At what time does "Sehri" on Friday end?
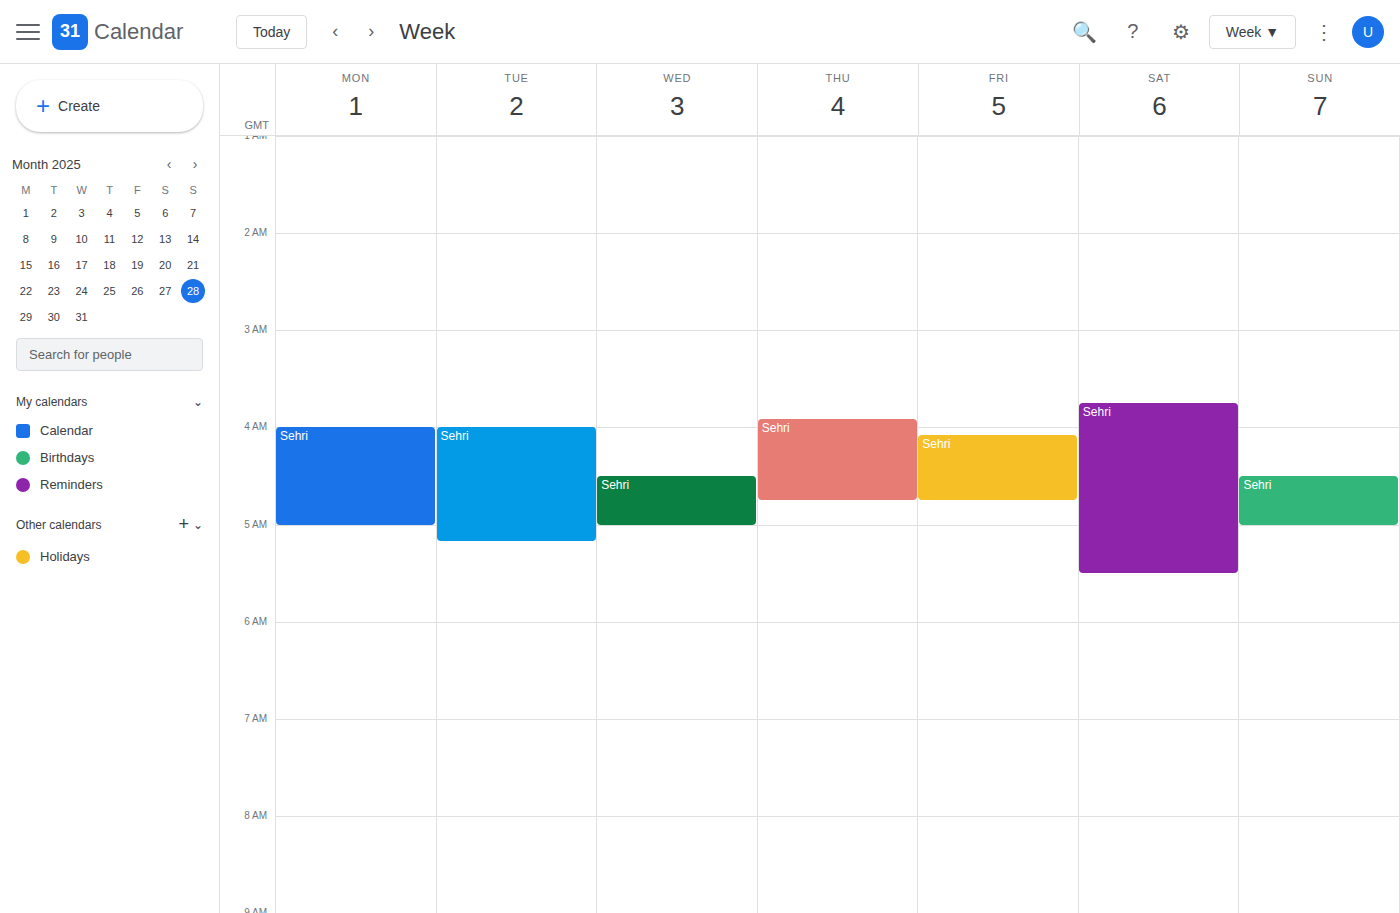
4:45 AM